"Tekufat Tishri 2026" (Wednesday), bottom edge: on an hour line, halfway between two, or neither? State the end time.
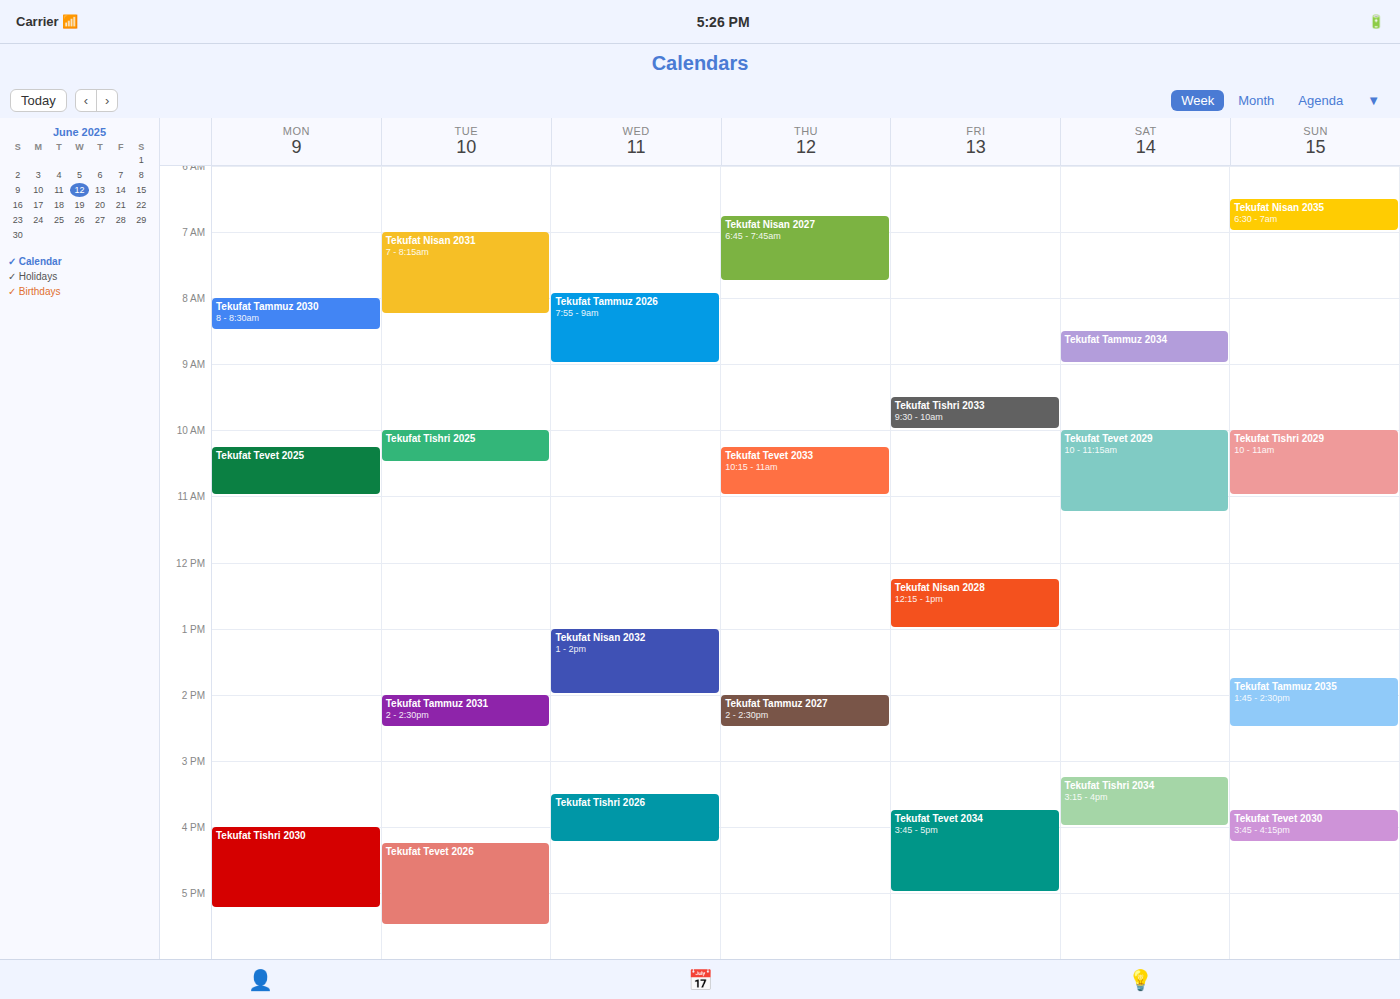
4:15 PM -- neither: a quarter of the way from the 4 PM line to the 5 PM line.